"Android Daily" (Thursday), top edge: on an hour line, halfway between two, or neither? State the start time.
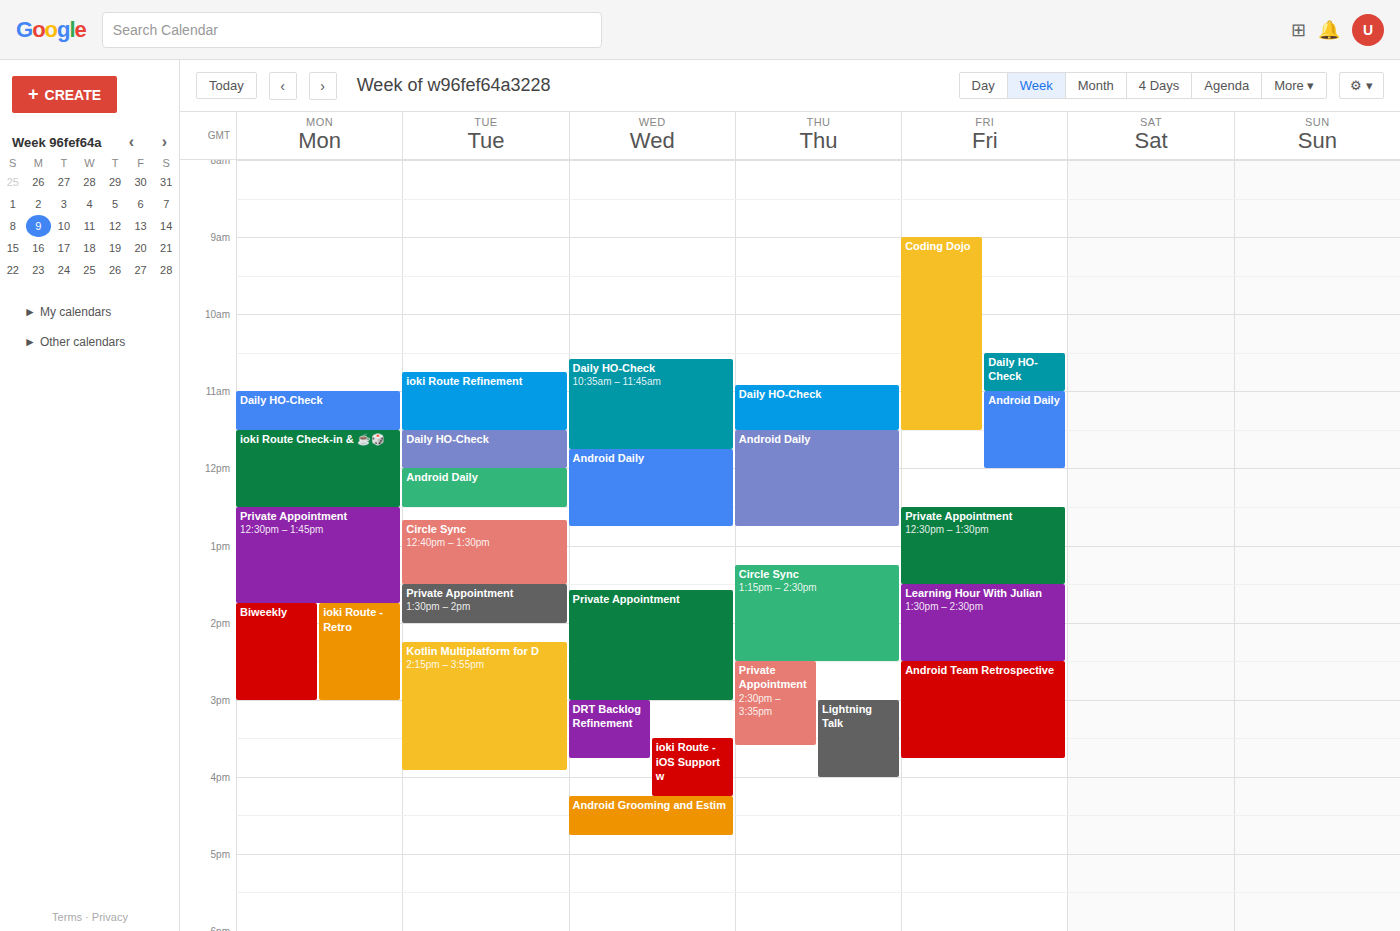
11:30 -- halfway between the 11:00 and 12:00 lines.